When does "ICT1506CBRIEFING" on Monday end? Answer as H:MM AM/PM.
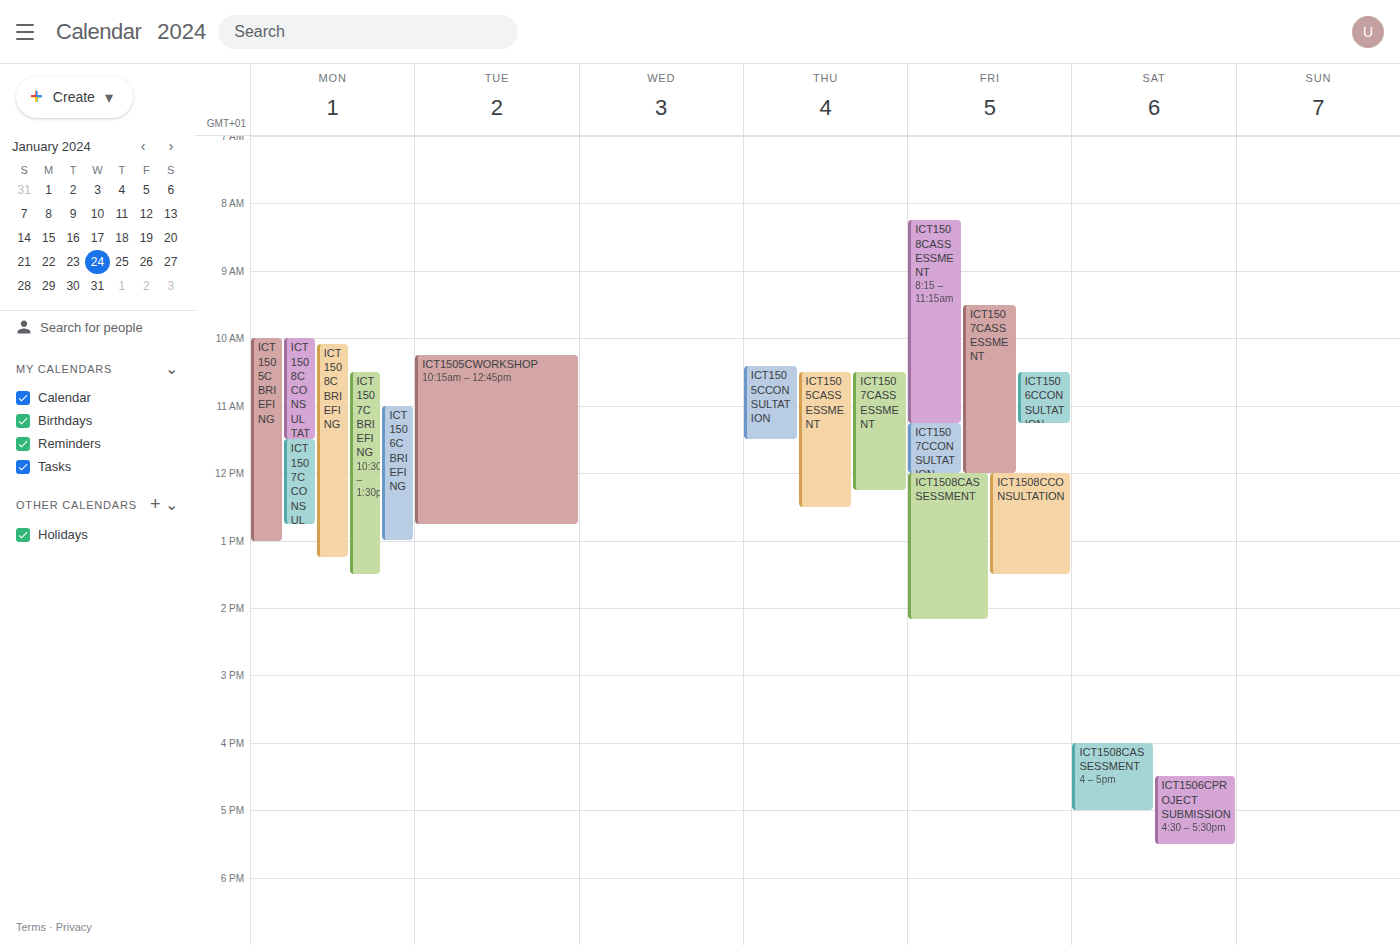
1:00 PM